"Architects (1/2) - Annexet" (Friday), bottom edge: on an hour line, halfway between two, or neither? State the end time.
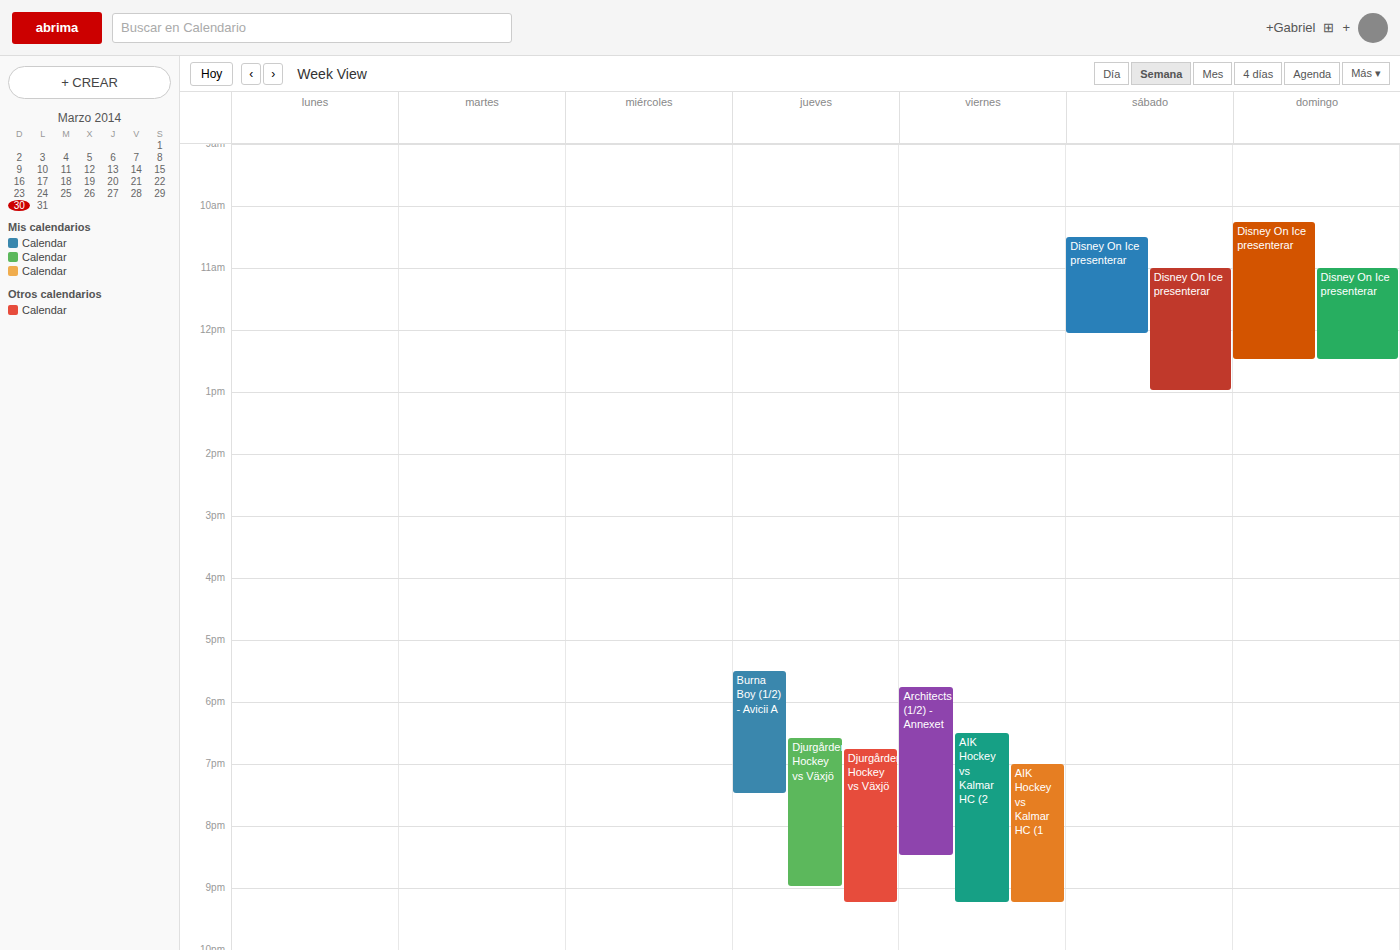
8:30 PM -- halfway between the 8 PM and 9 PM lines.